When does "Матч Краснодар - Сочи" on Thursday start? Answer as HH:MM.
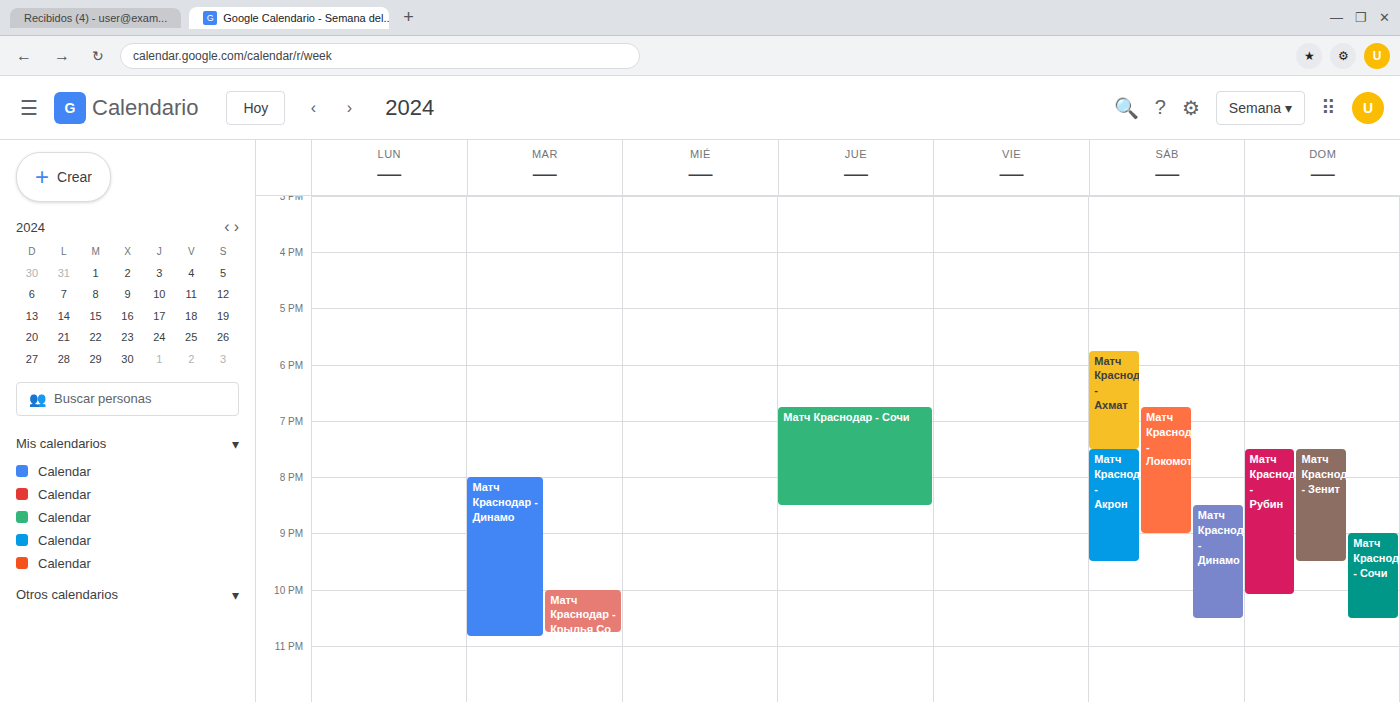
18:45